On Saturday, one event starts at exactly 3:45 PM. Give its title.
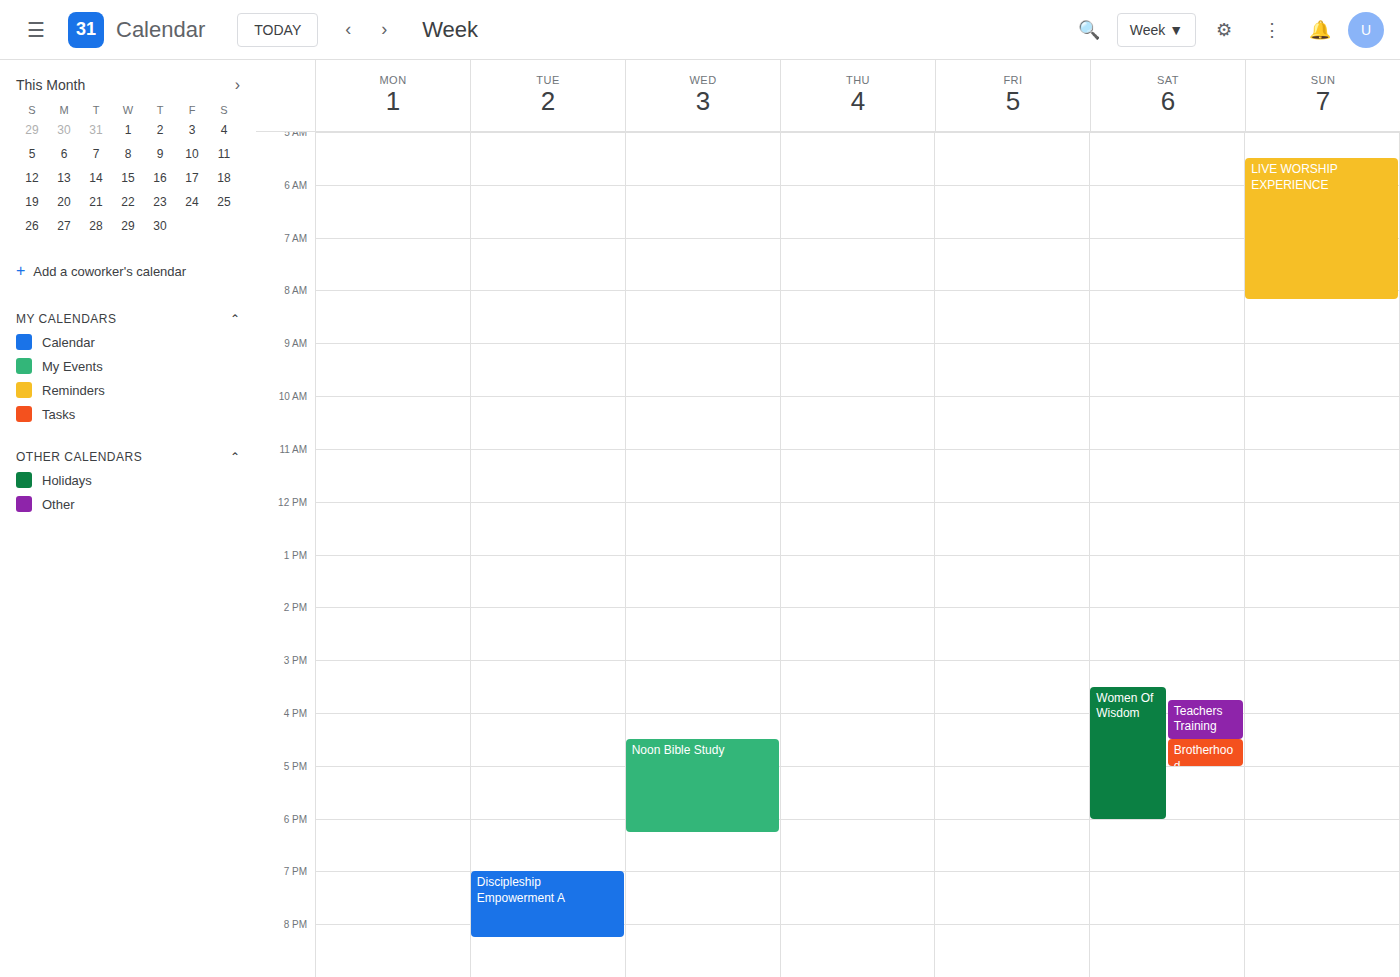
"Teachers Training"